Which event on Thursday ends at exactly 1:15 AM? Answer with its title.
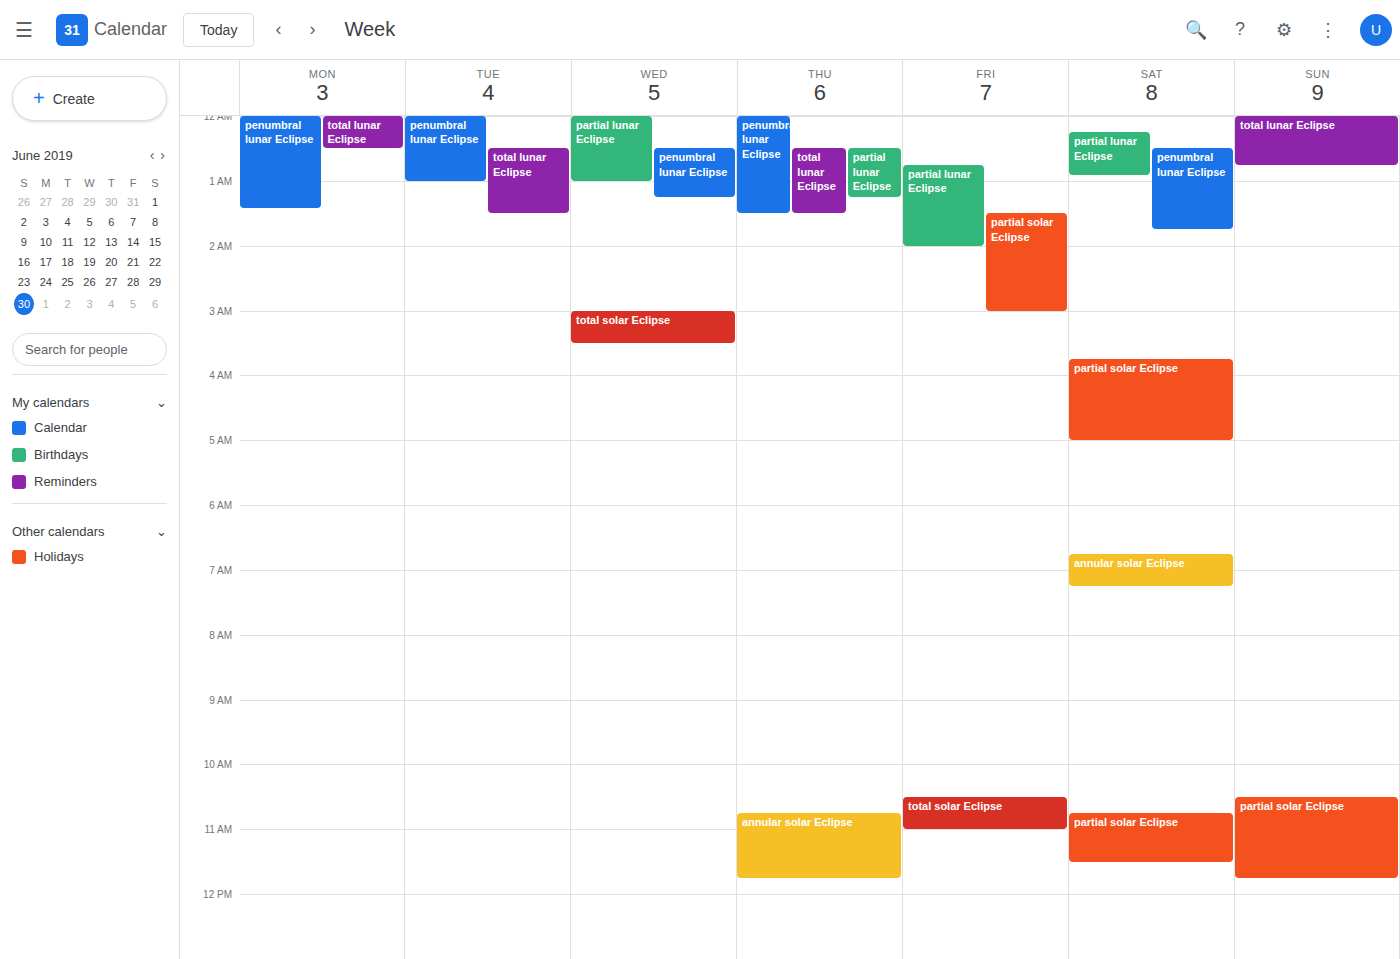
"partial lunar Eclipse"